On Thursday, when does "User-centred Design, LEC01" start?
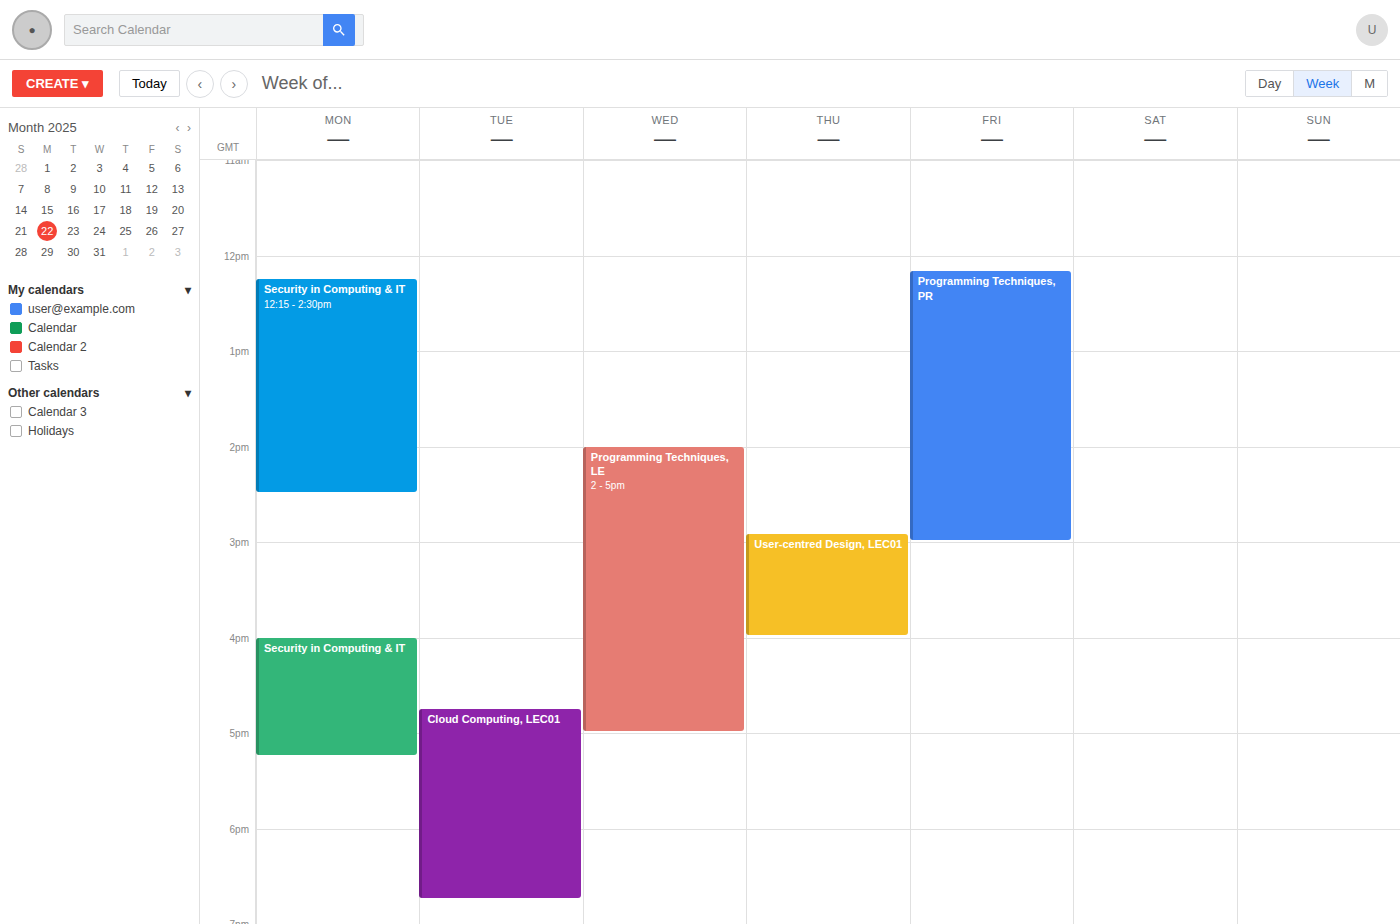
2:55 PM